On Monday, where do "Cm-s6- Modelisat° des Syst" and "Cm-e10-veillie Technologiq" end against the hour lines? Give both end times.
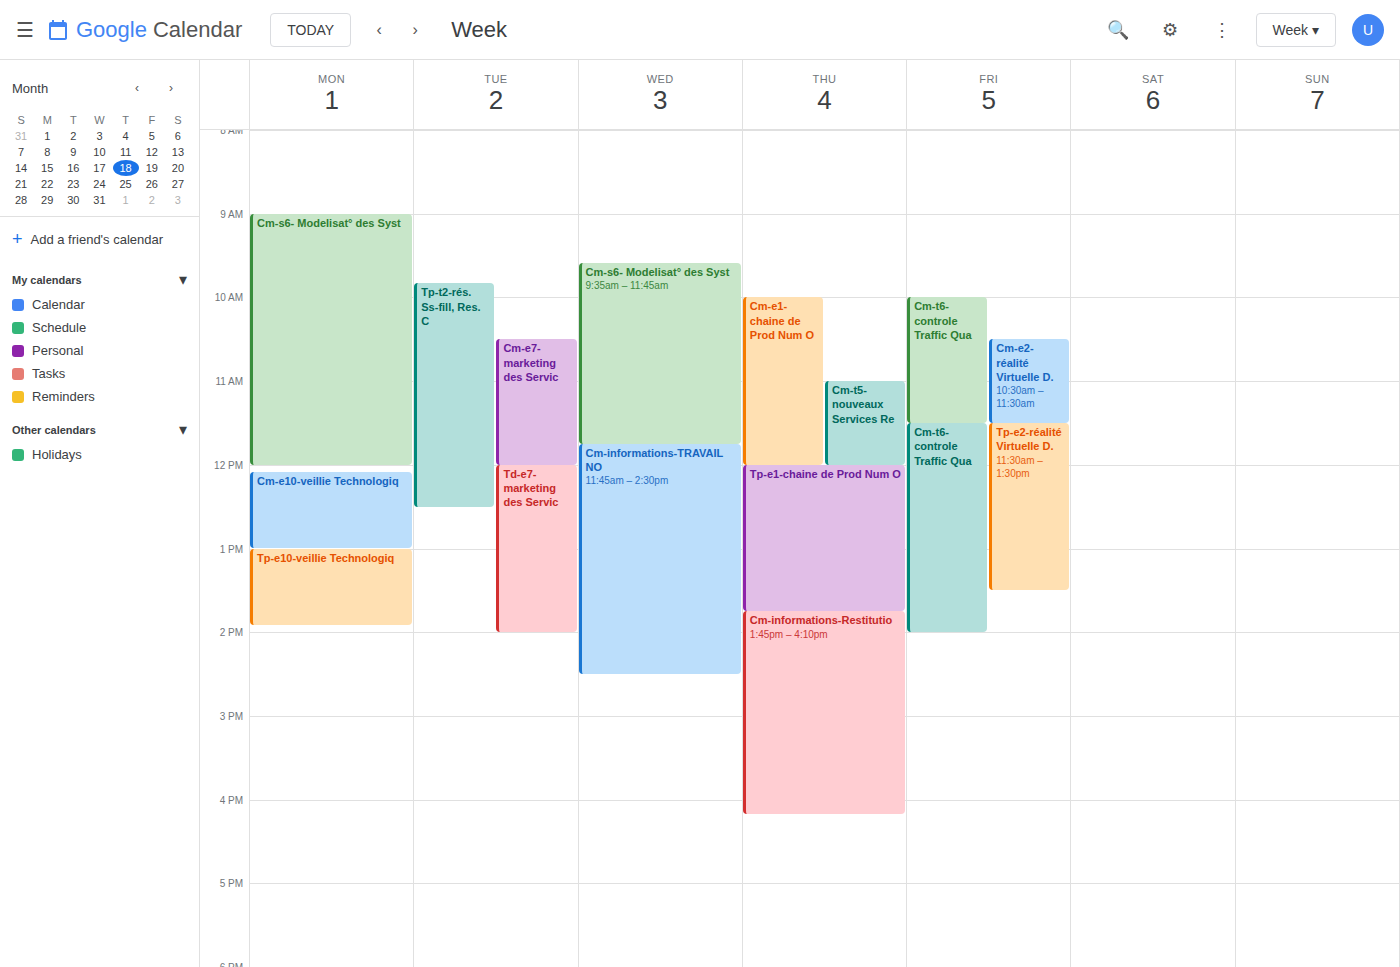
"Cm-s6- Modelisat° des Syst": 12:00 PM, exactly on the 12 PM line. "Cm-e10-veillie Technologiq": 1:00 PM, exactly on the 1 PM line.